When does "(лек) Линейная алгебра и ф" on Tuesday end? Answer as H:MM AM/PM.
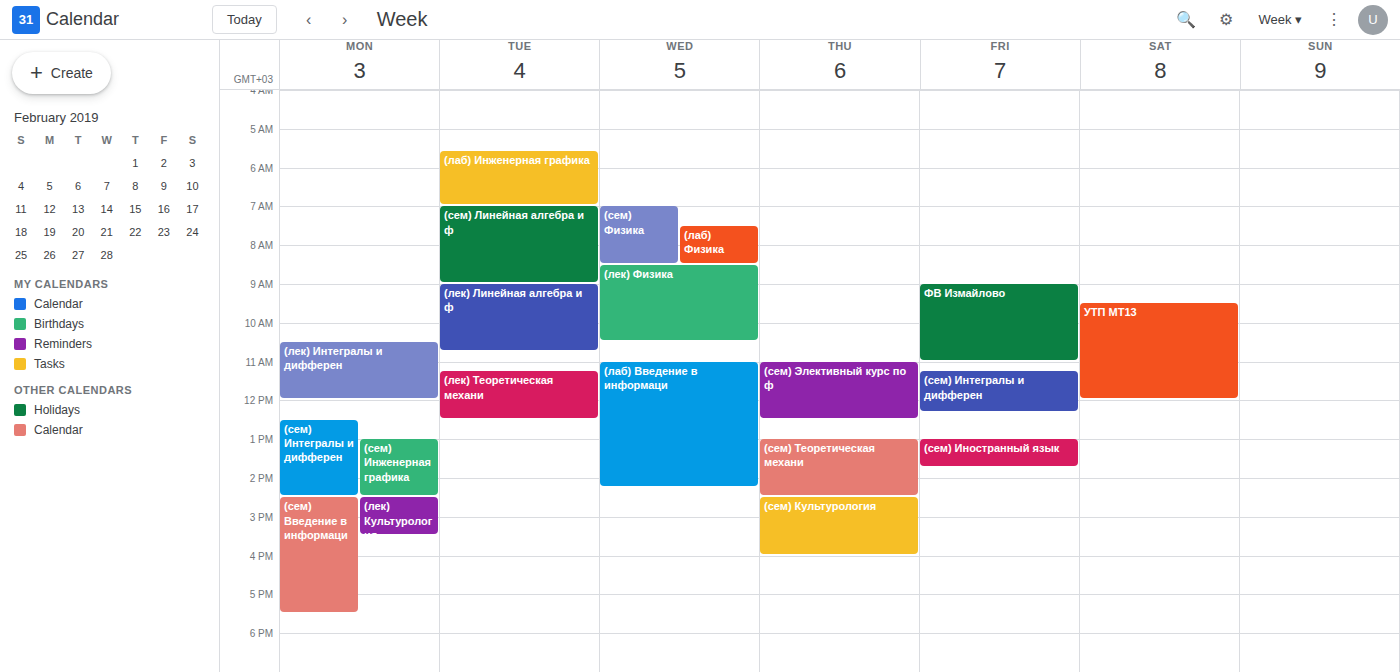
10:45 AM